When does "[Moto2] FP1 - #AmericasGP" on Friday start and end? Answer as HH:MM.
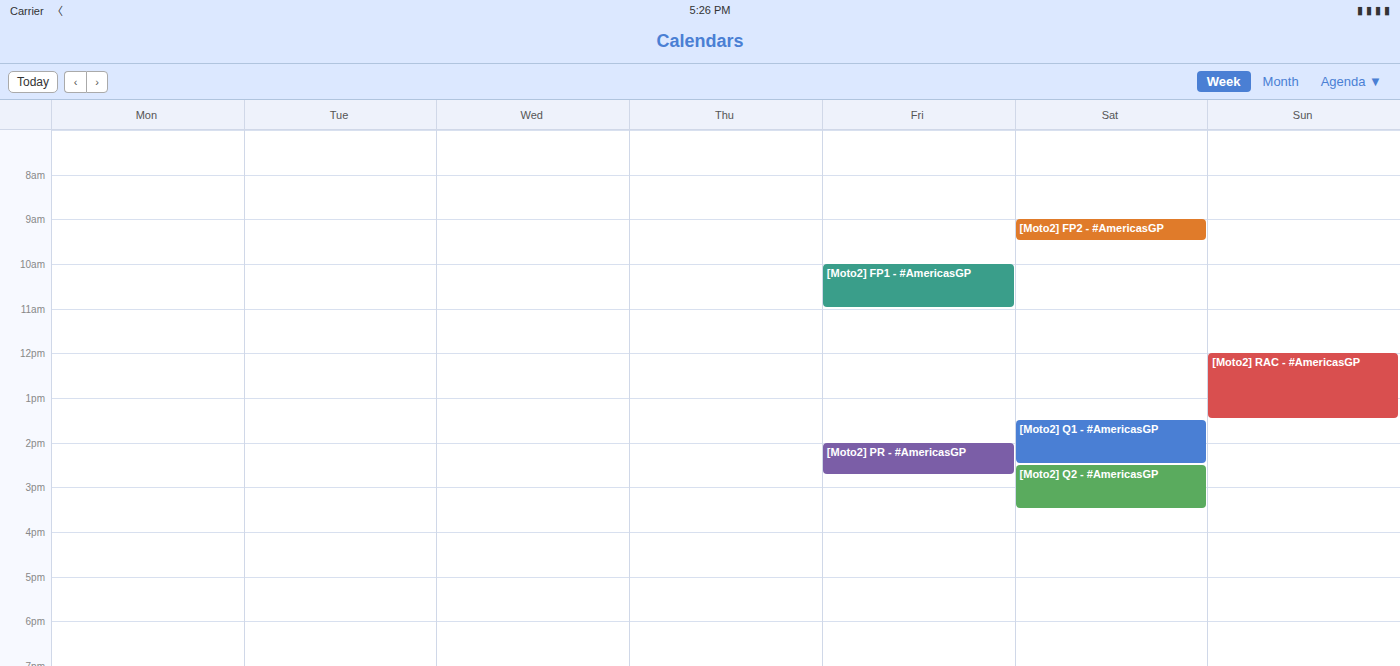
10:00 to 11:00